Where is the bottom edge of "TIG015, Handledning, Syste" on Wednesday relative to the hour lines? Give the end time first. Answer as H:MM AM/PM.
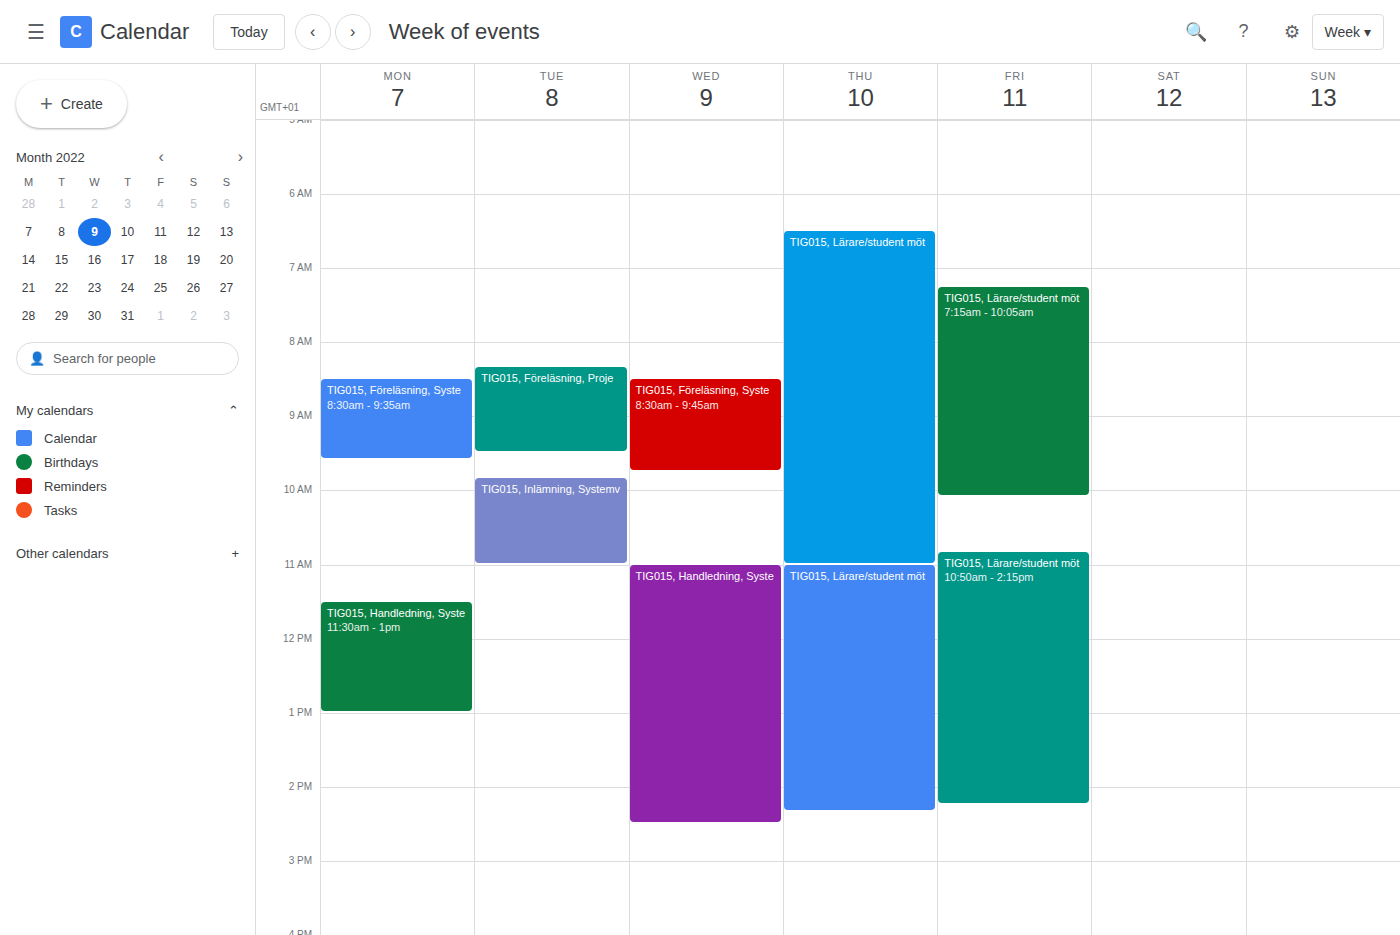
2:30 PM -- halfway between the 2 PM and 3 PM lines.